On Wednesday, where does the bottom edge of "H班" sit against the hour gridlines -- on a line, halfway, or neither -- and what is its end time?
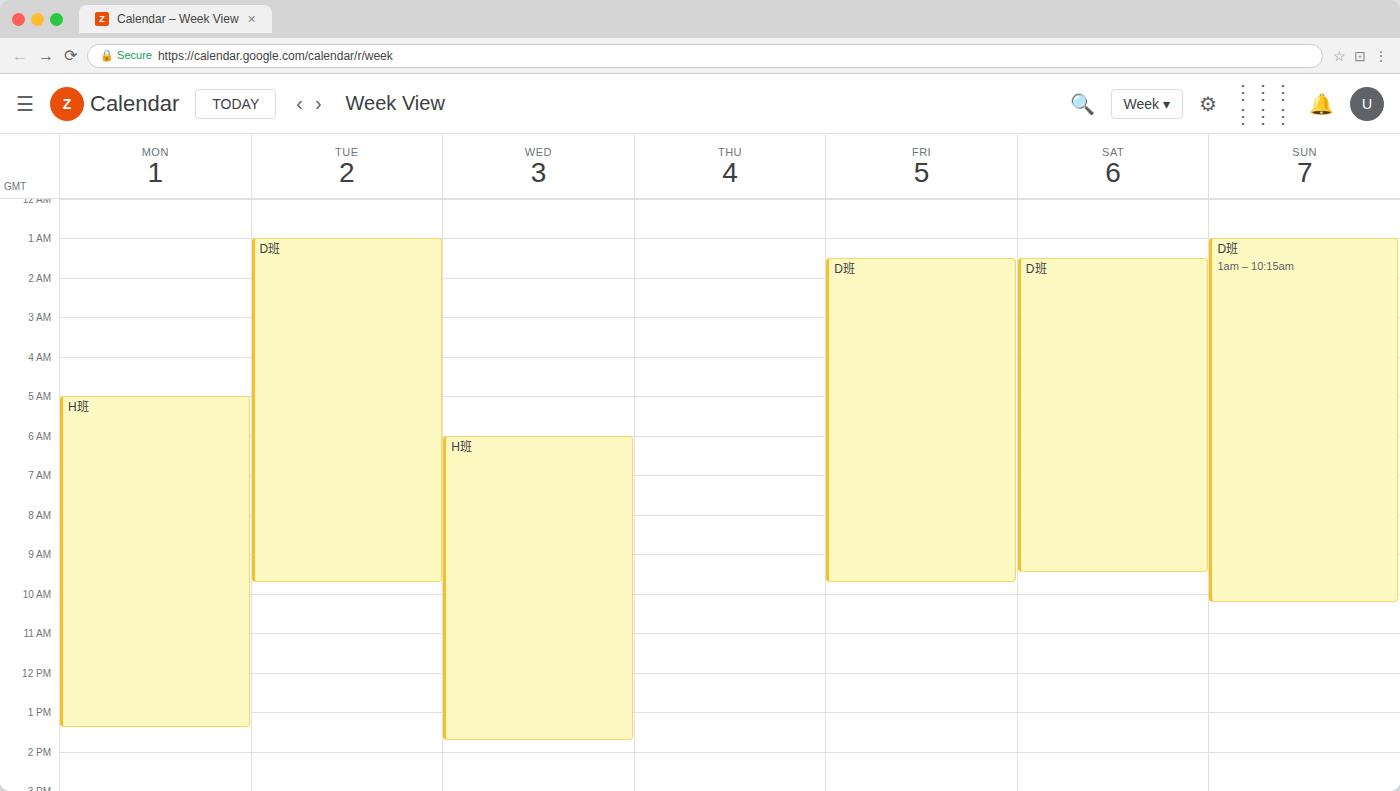
1:45 PM -- neither: three quarters of the way from the 1 PM line to the 2 PM line.